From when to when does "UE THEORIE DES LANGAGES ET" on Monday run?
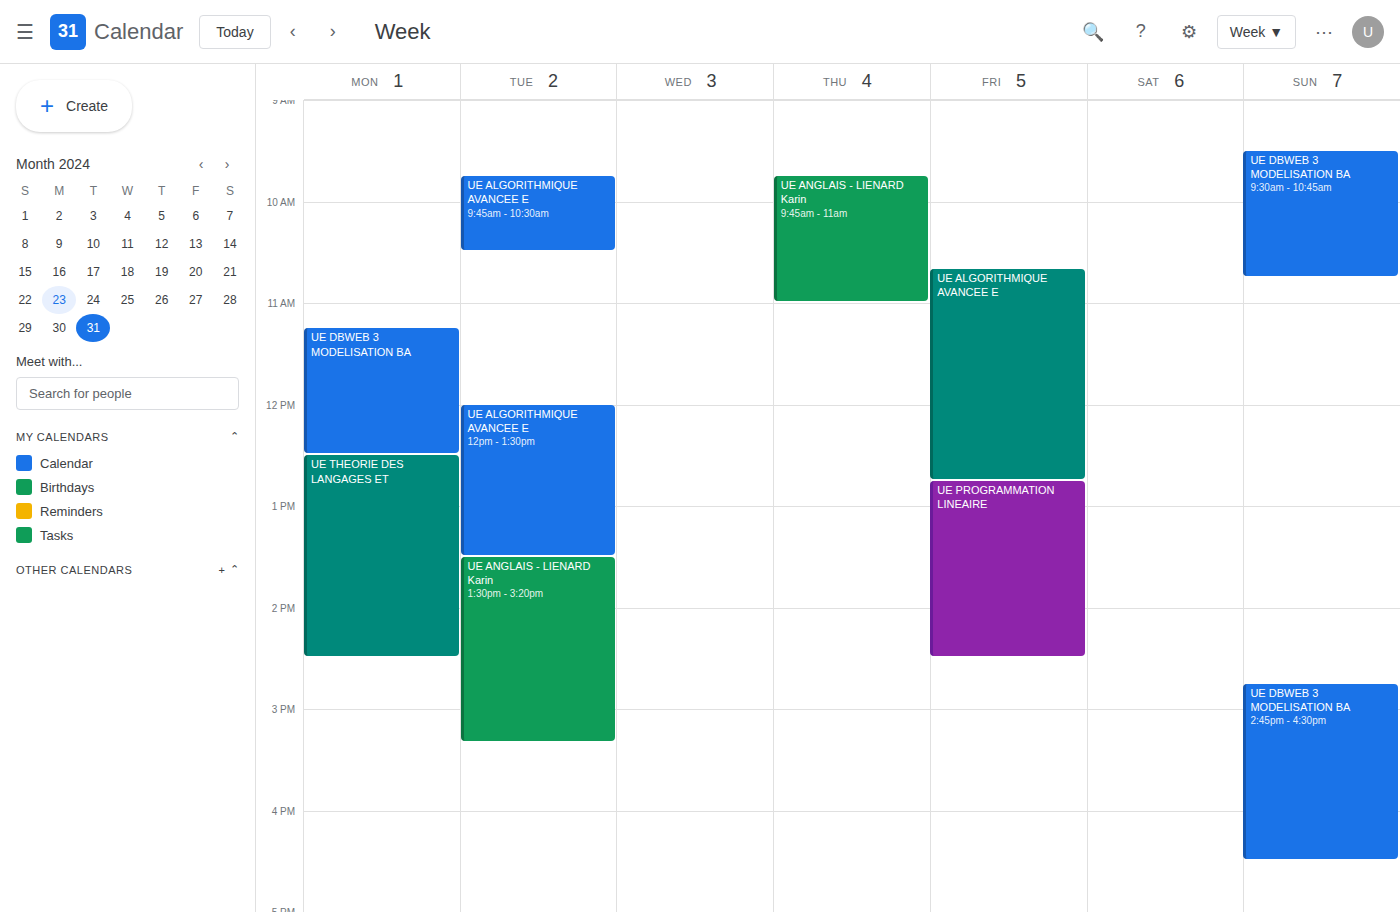
12:30 PM to 2:30 PM